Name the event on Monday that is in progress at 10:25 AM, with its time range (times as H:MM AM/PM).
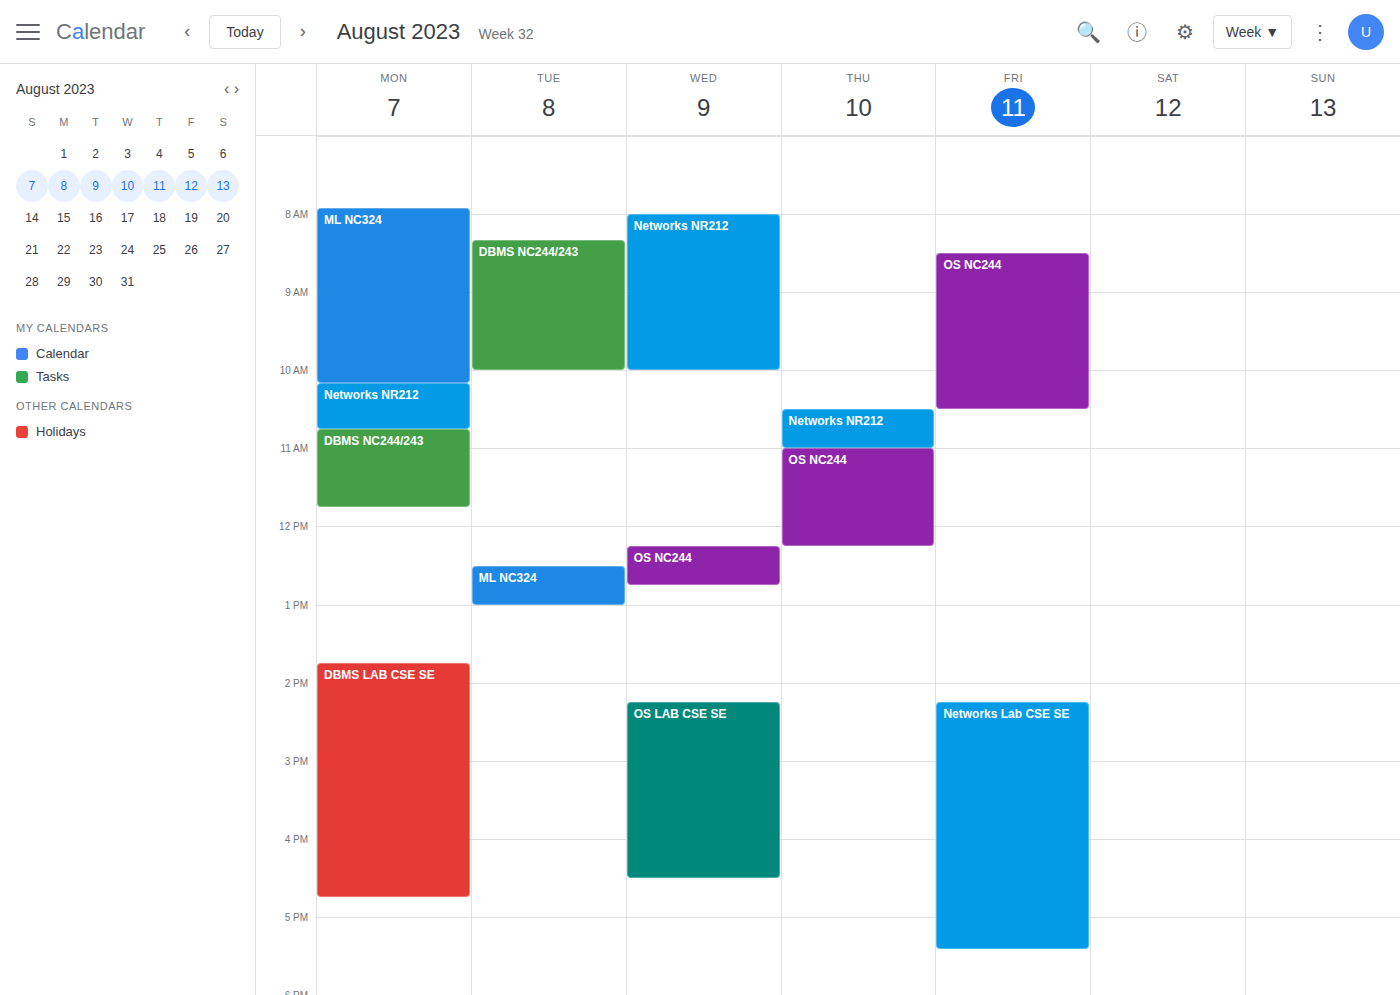
"Networks NR212", 10:10 AM to 10:45 AM